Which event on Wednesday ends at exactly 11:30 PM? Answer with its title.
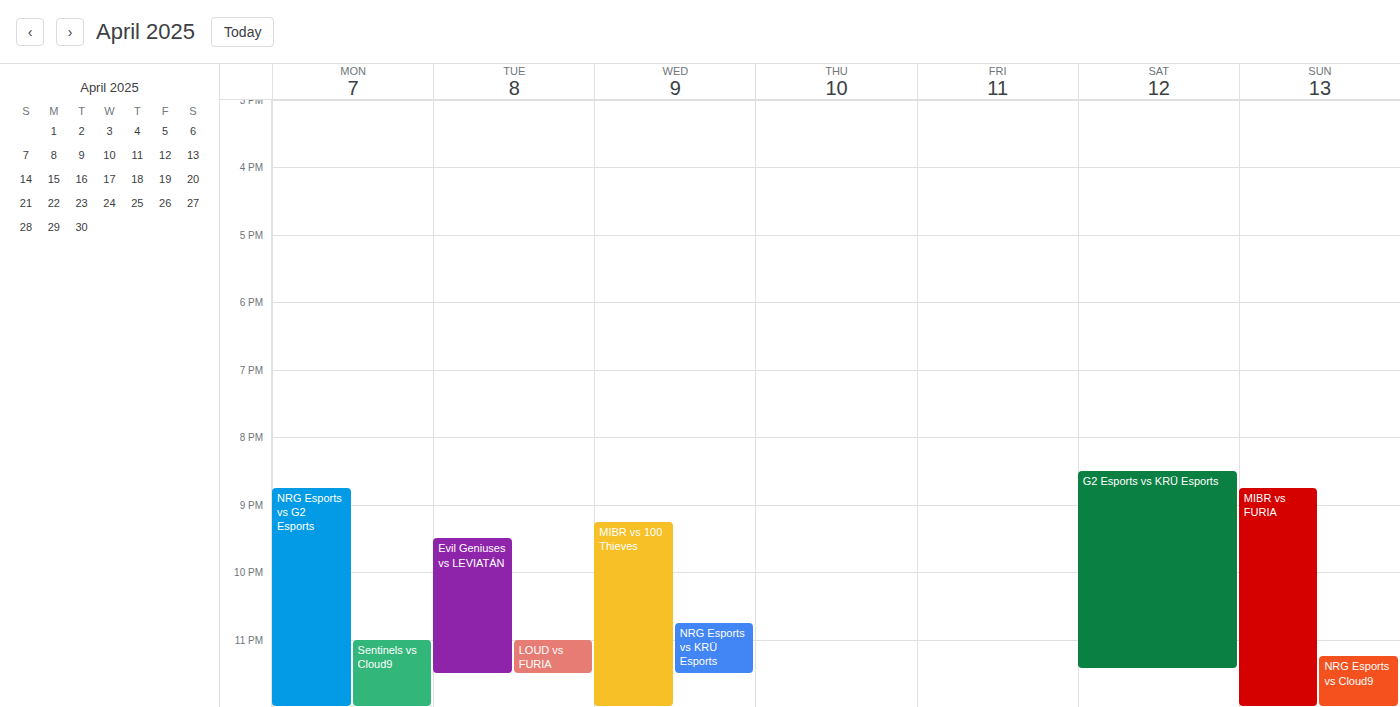
"NRG Esports vs KRÜ Esports"